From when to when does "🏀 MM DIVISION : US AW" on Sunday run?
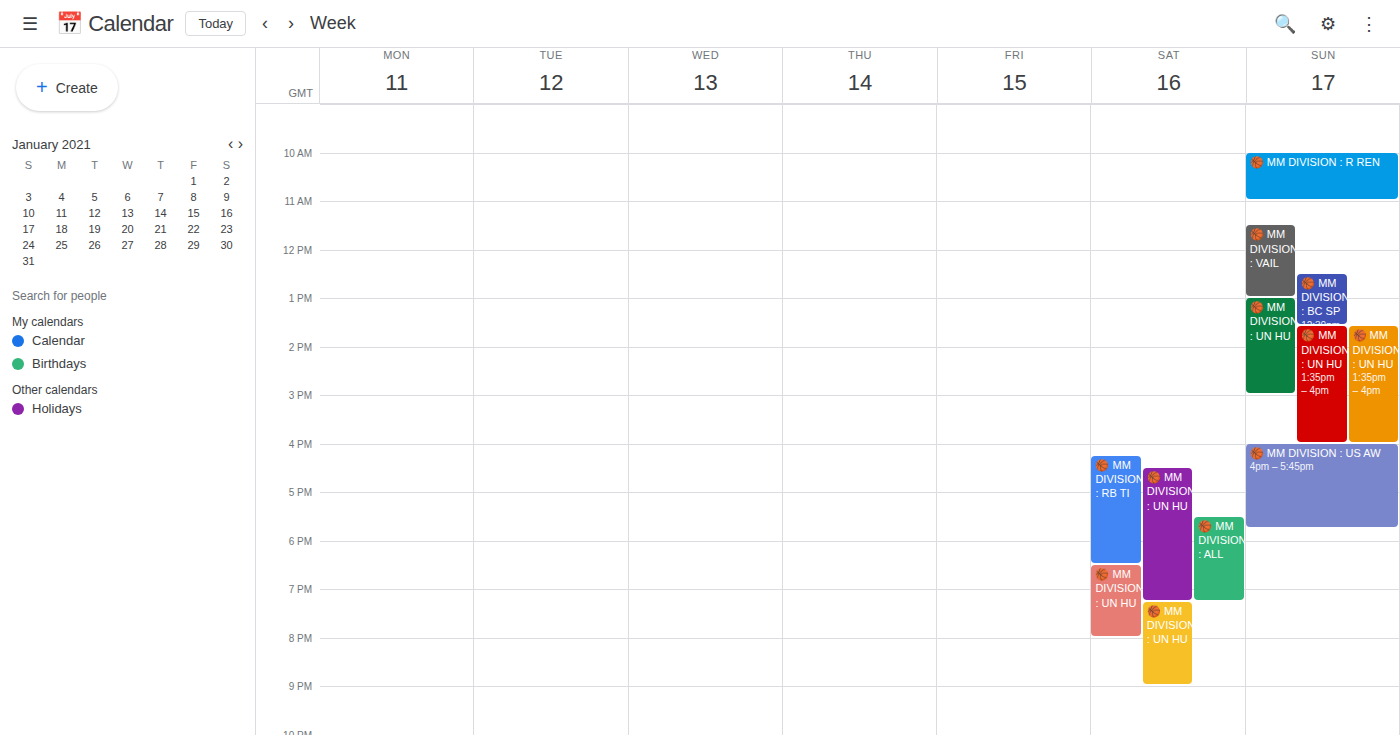
4:00 PM to 5:45 PM